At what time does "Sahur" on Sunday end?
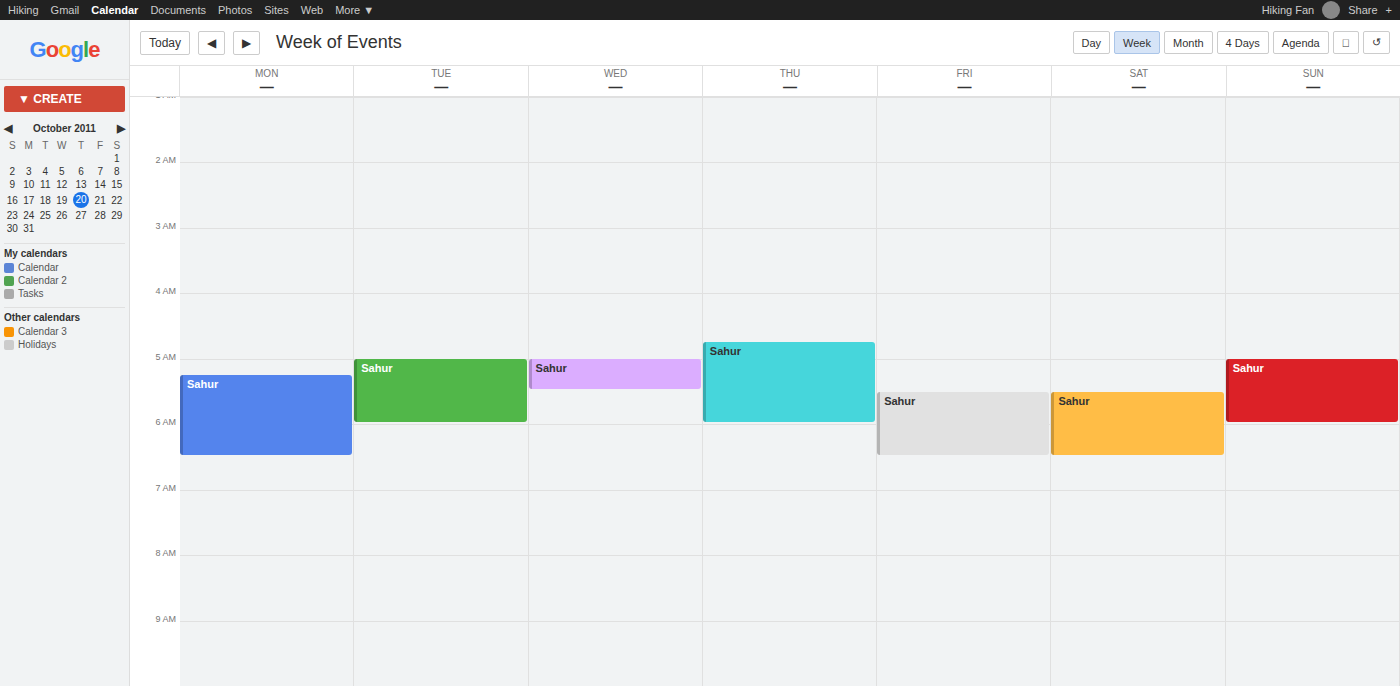
06:00